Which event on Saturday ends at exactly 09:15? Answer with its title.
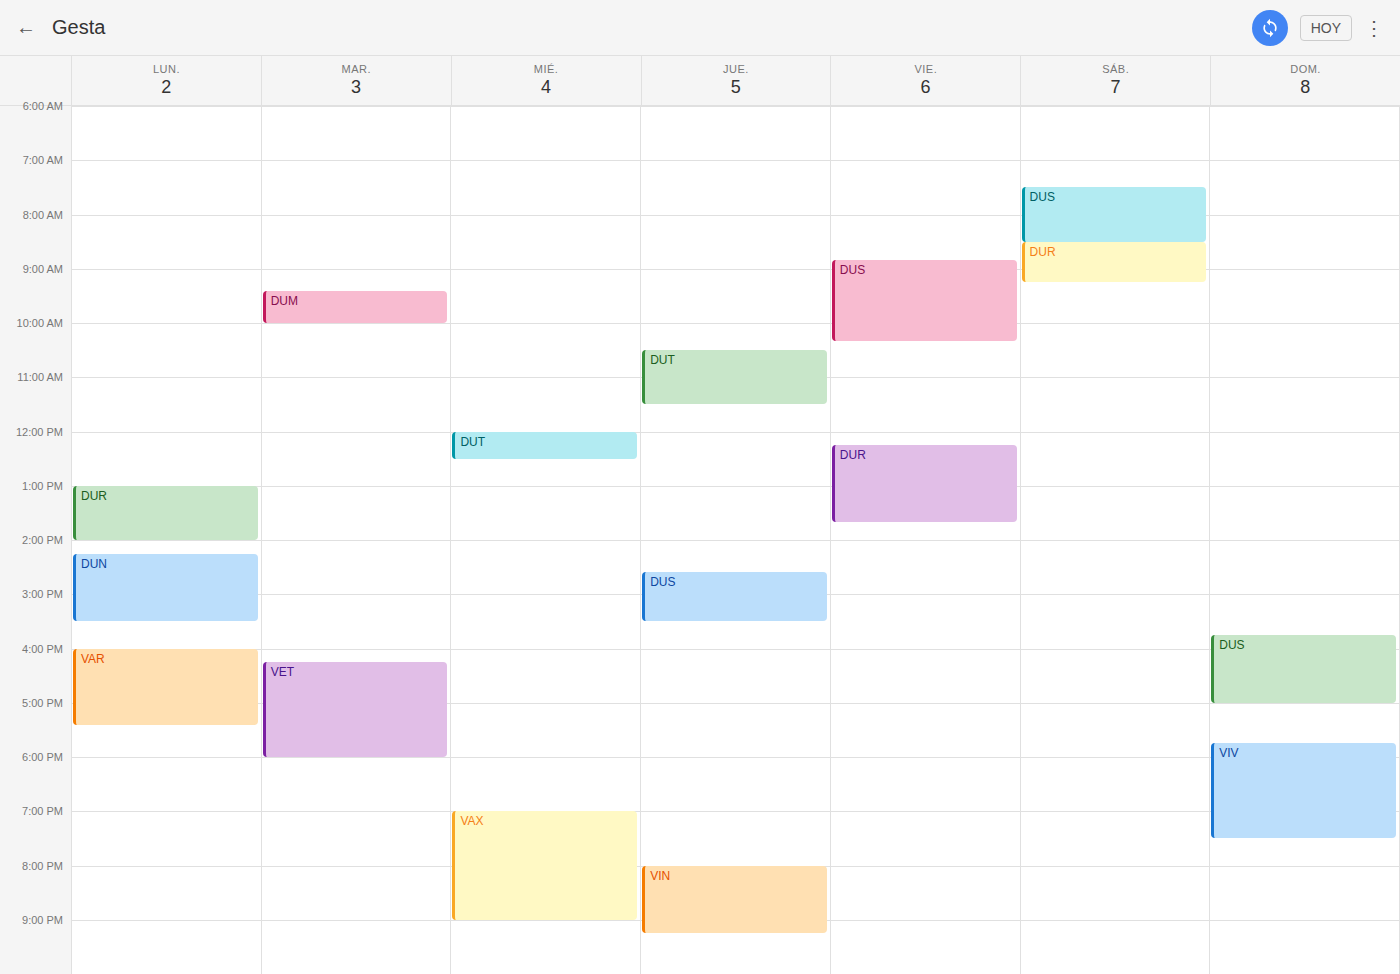
"DUR"